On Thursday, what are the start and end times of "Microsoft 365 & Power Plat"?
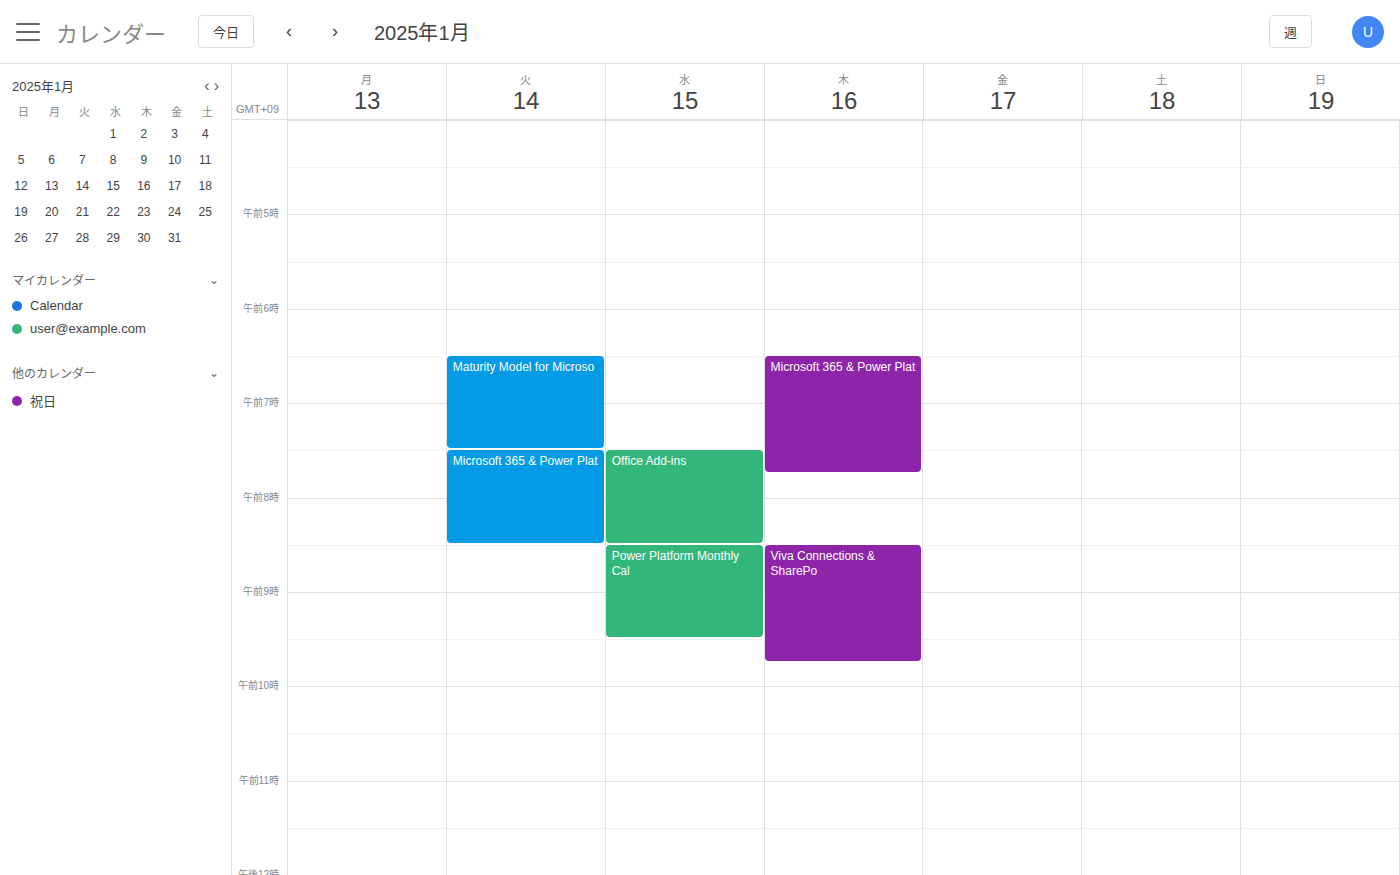
06:30 to 07:45